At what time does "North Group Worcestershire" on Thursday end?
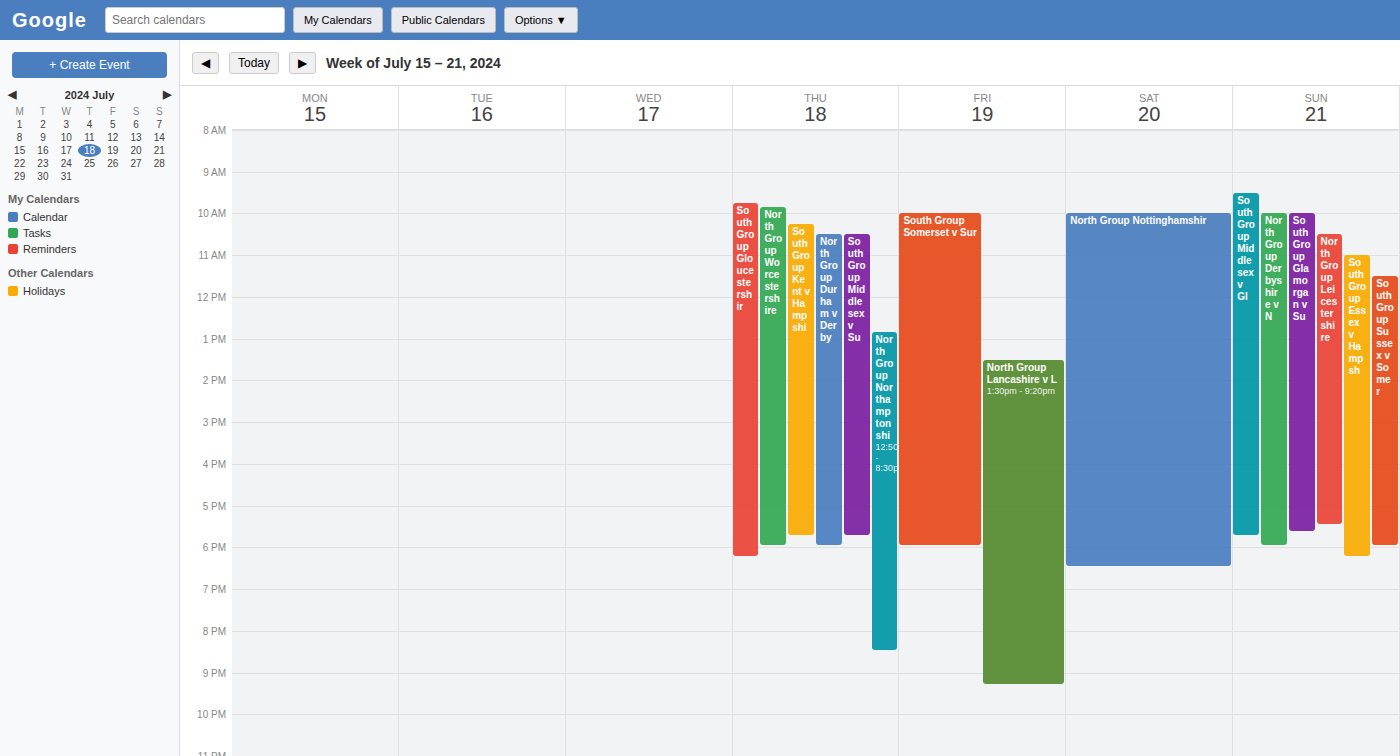
6:00 PM